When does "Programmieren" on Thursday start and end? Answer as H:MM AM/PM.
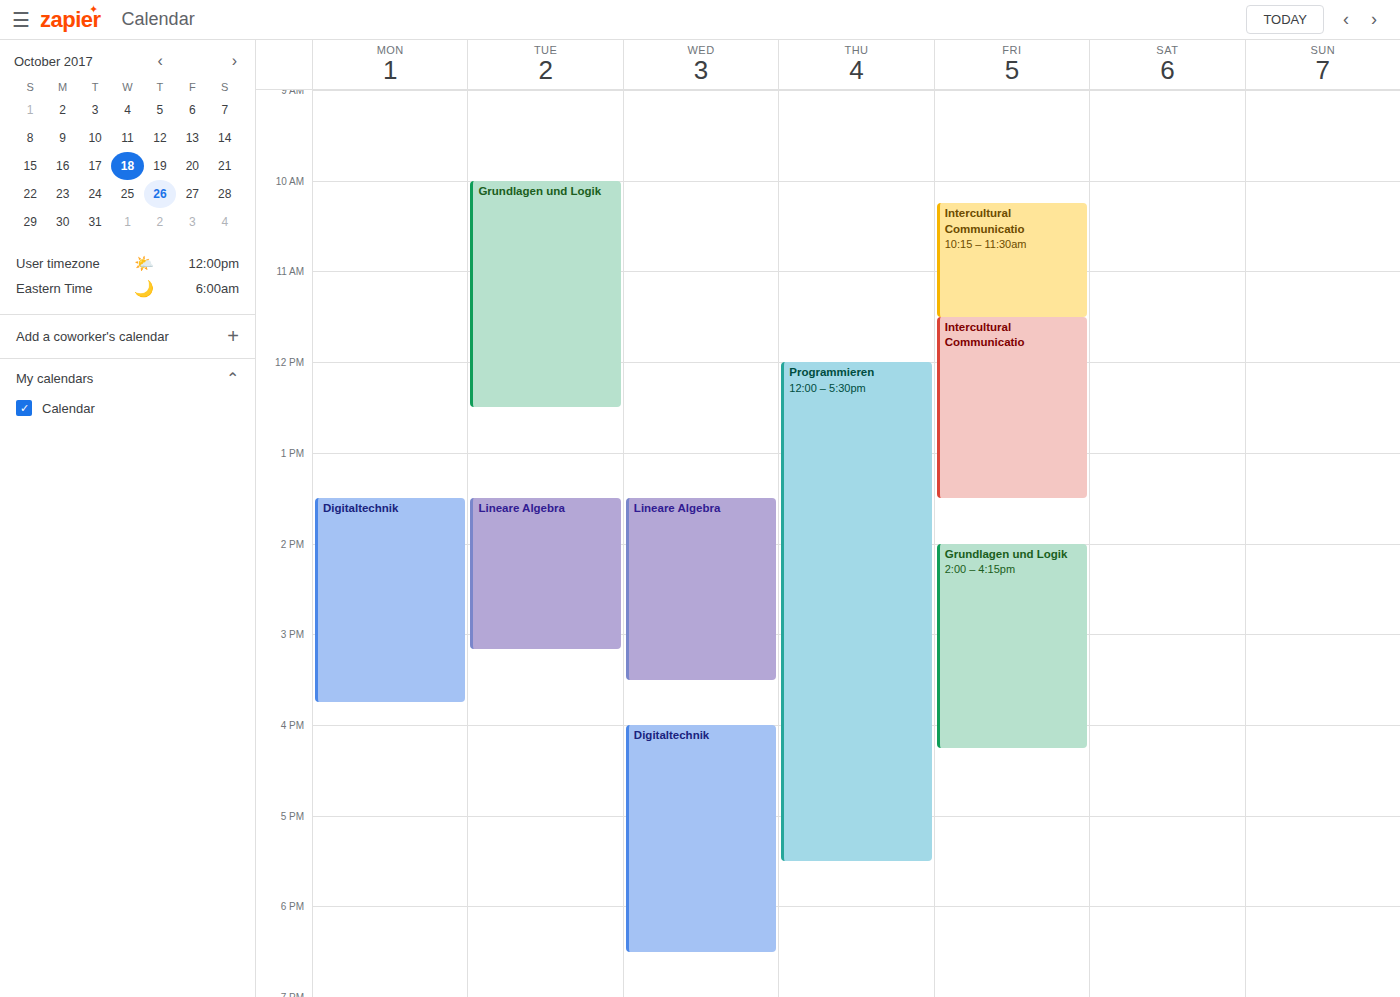
12:00 PM to 5:30 PM